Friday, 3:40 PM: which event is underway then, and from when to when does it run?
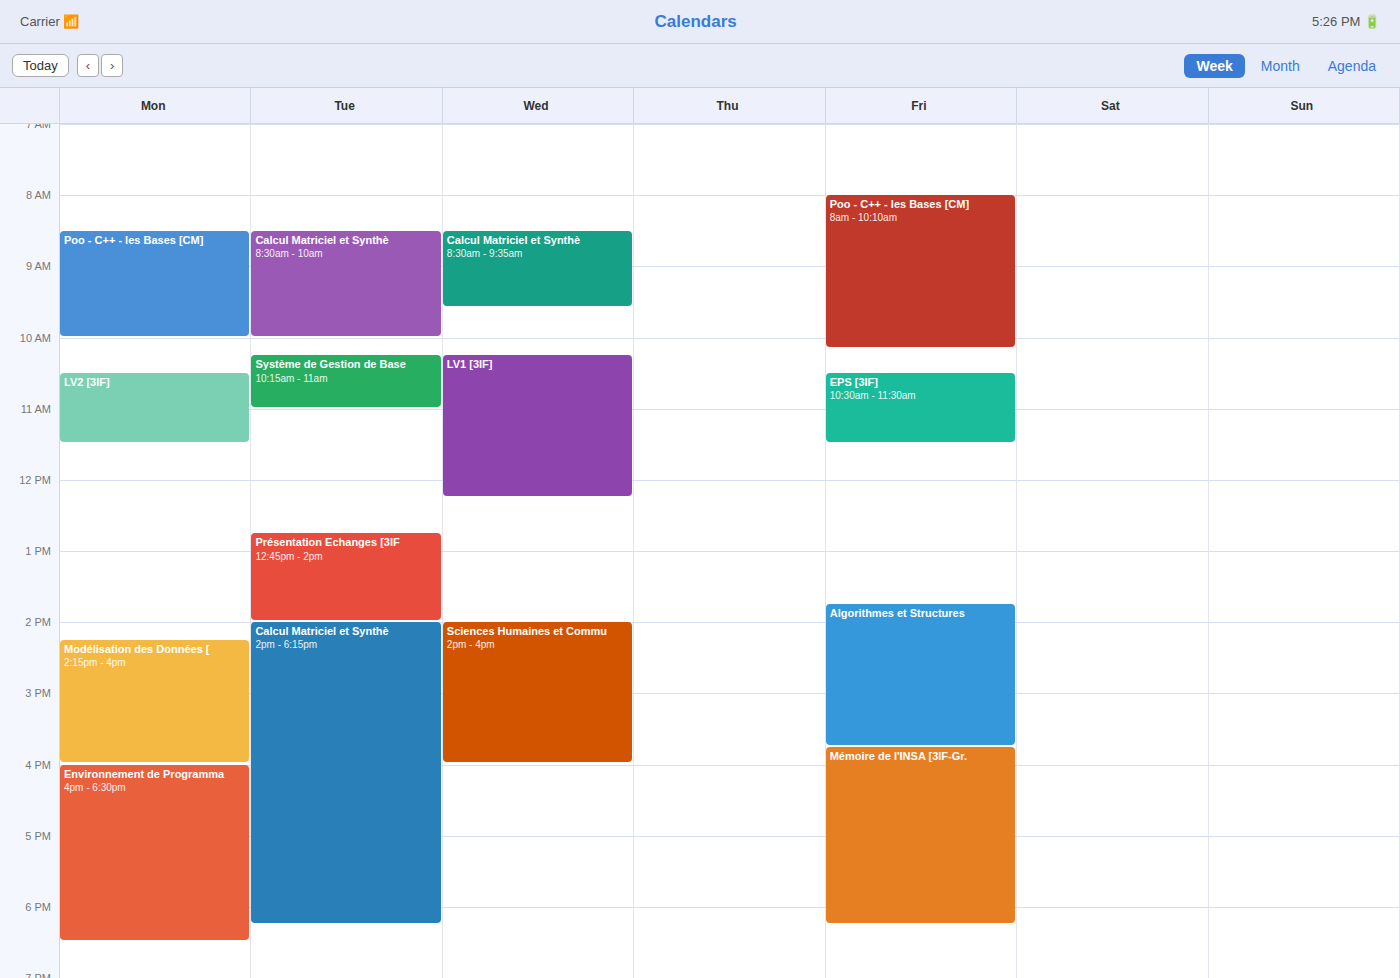
"Algorithmes et Structures", 1:45 PM to 3:45 PM